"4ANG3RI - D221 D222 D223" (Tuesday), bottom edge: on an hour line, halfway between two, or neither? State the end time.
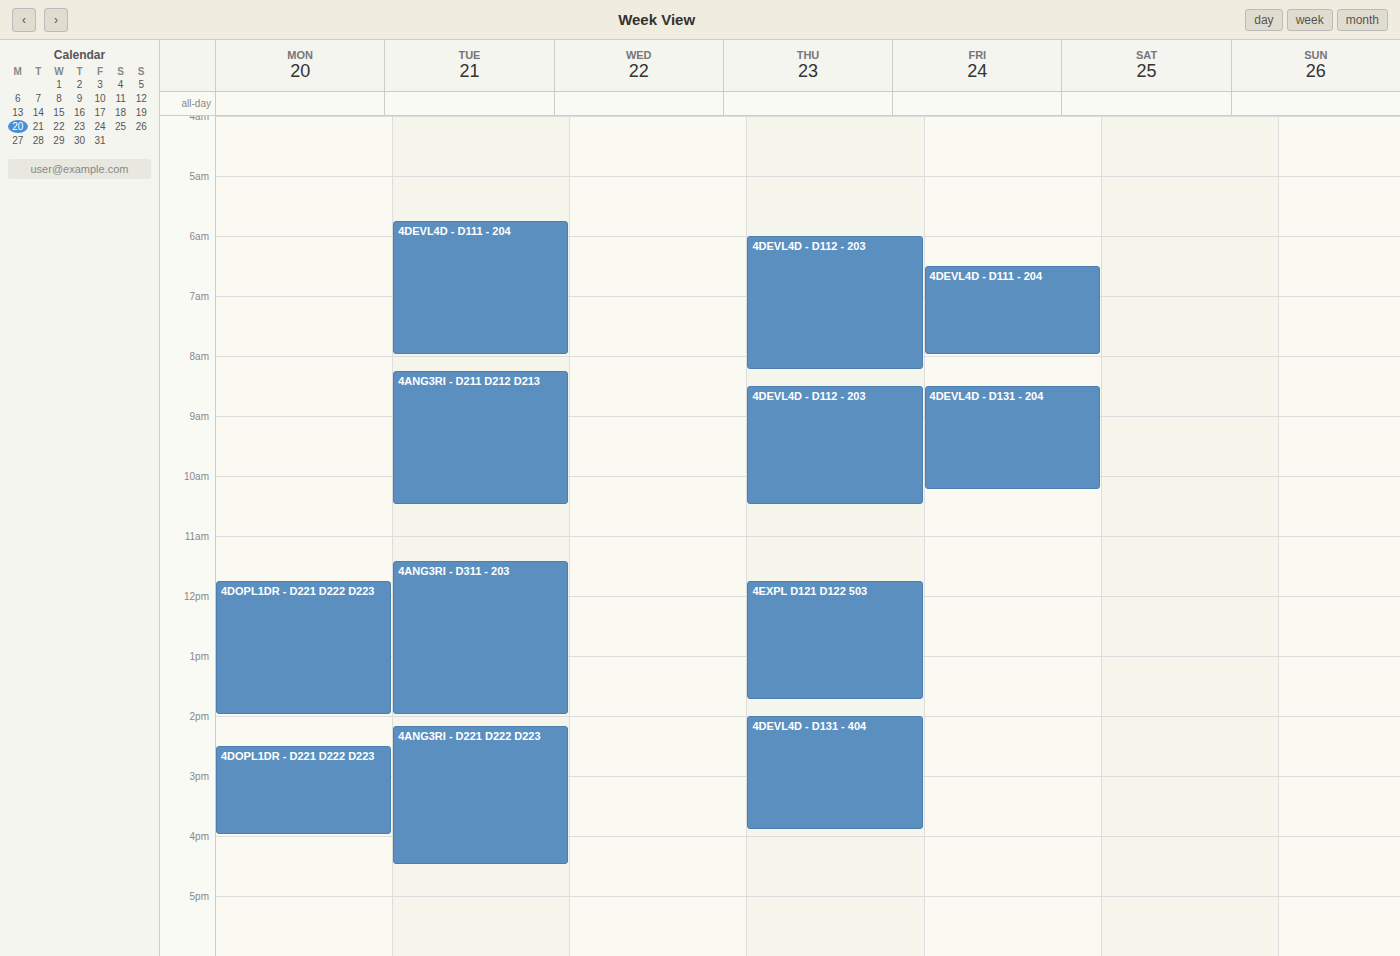
4:30 PM -- halfway between the 4 PM and 5 PM lines.